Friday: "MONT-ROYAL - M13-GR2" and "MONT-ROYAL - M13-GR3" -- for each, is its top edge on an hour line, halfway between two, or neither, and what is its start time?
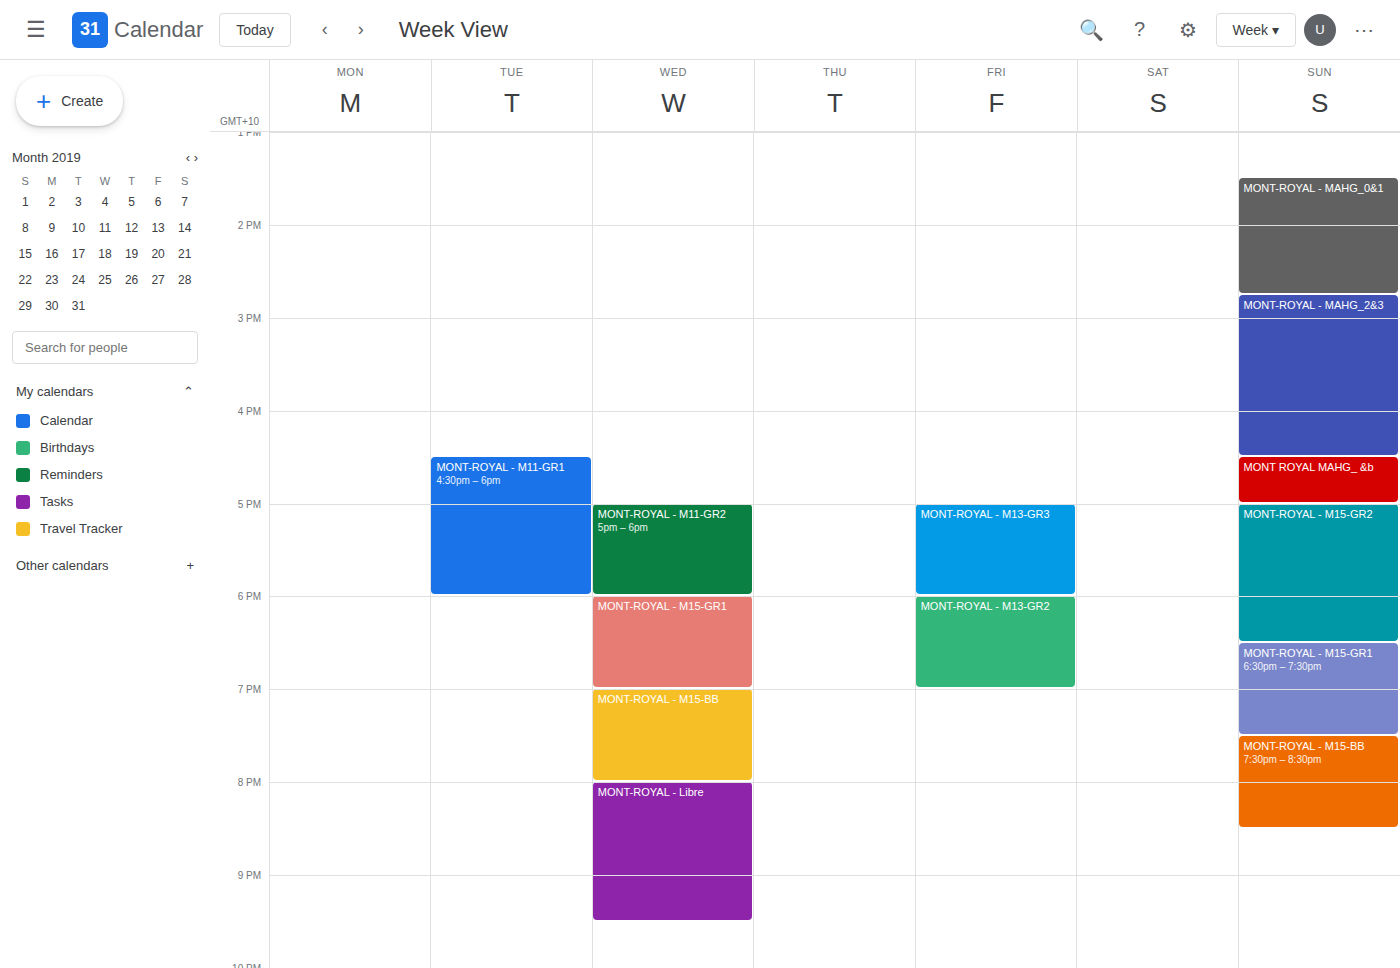
"MONT-ROYAL - M13-GR2": 6:00 PM, exactly on the 6 PM line. "MONT-ROYAL - M13-GR3": 5:00 PM, exactly on the 5 PM line.